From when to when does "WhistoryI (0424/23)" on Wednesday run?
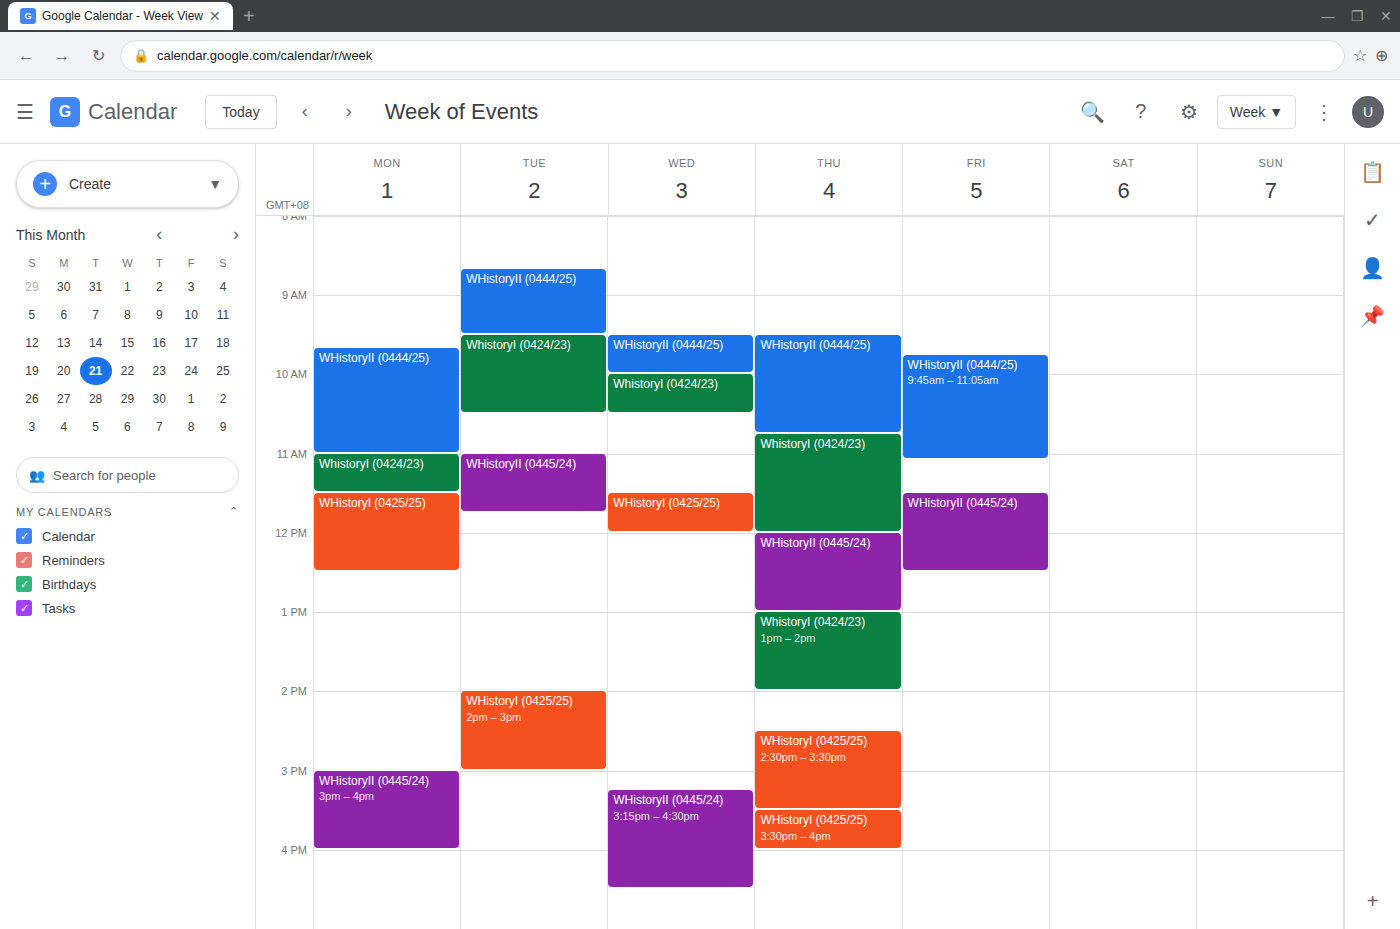
10:00 to 10:30